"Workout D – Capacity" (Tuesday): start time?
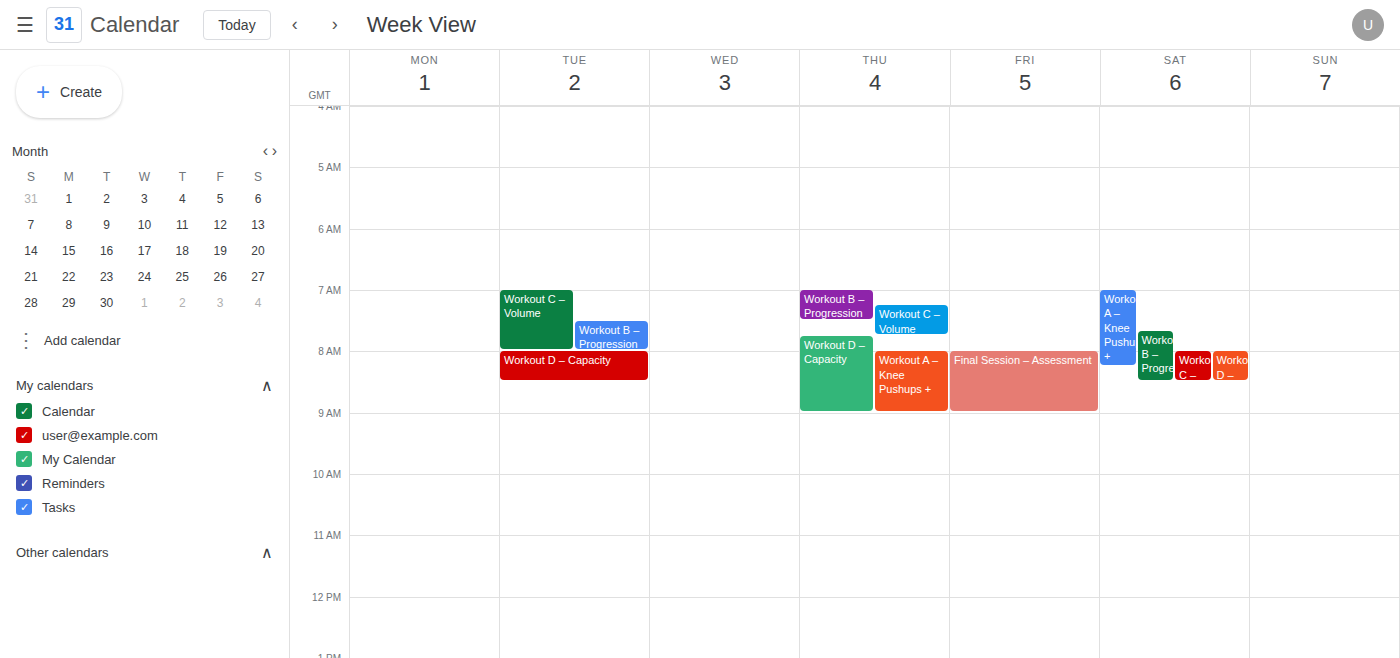
08:00